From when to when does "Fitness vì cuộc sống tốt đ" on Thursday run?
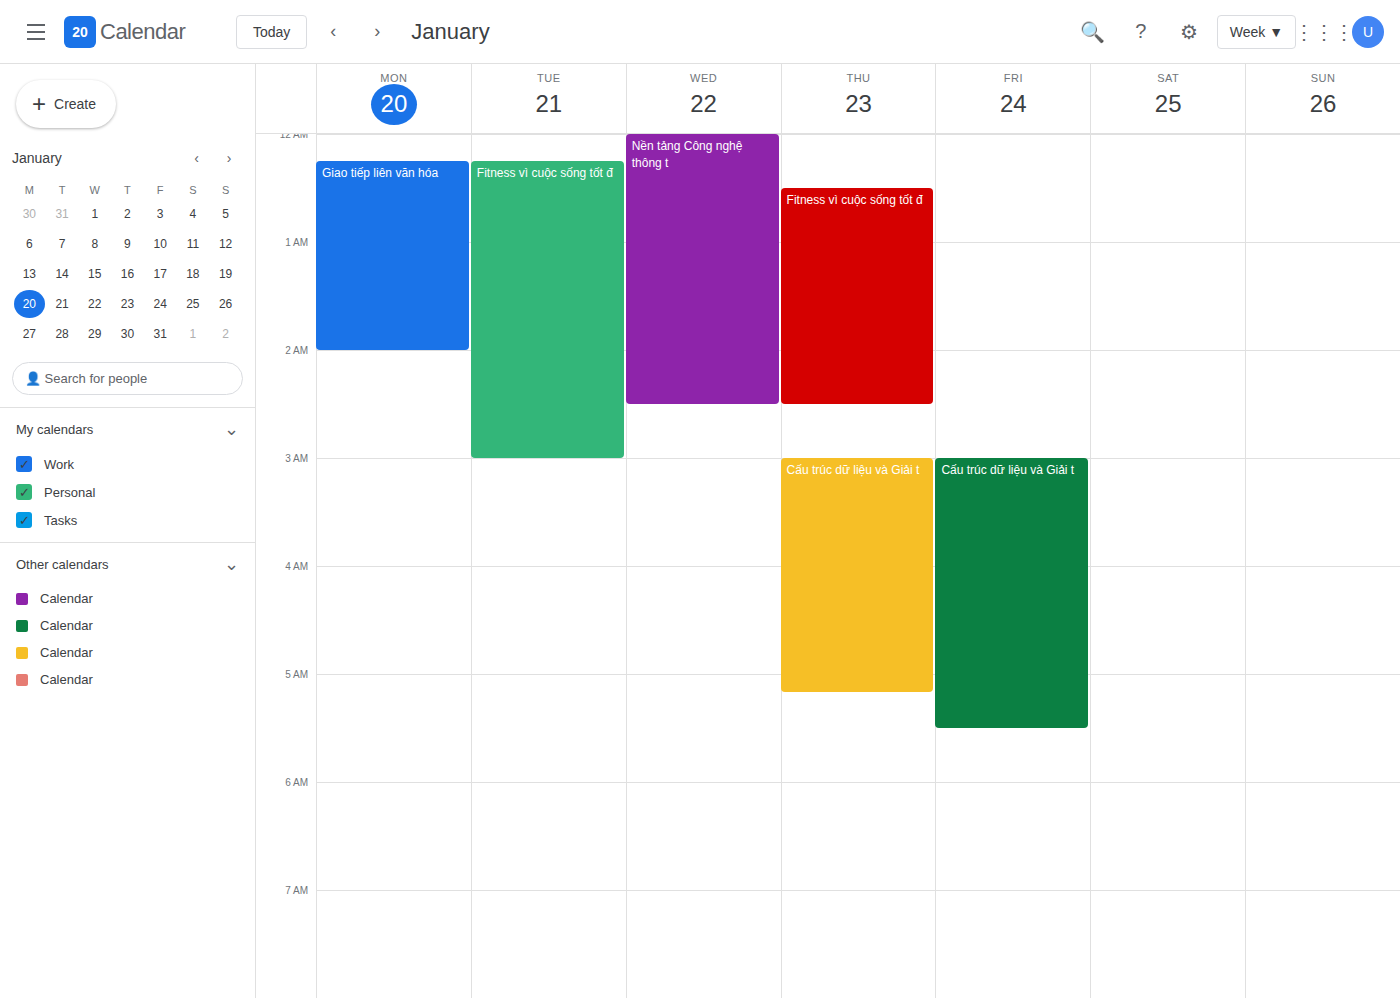
12:30 AM to 2:30 AM